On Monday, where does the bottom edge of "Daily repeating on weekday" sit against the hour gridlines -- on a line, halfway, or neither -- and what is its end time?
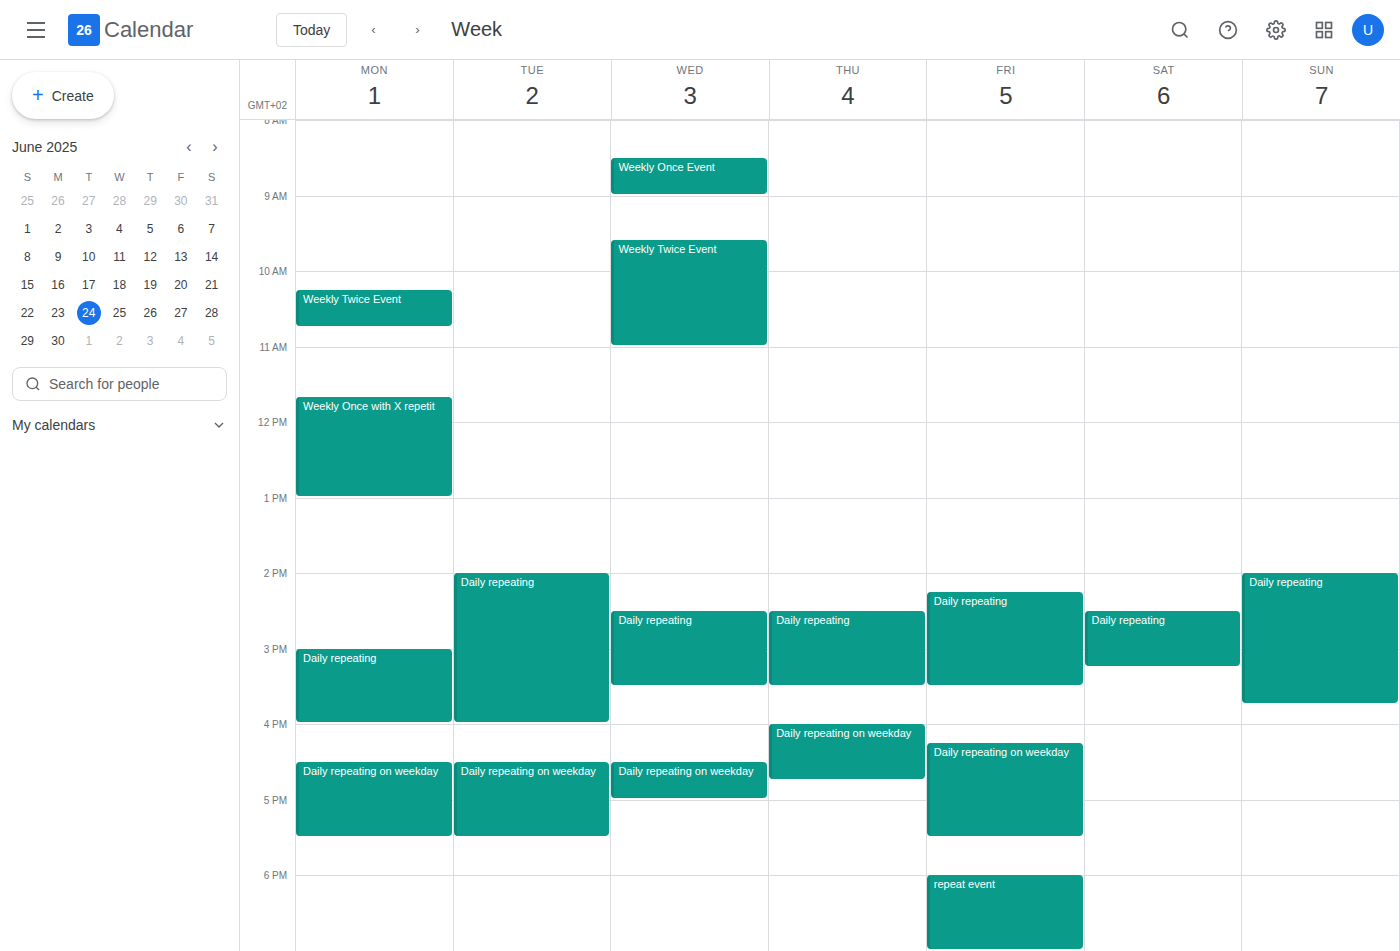
5:30 PM -- halfway between the 5 PM and 6 PM lines.